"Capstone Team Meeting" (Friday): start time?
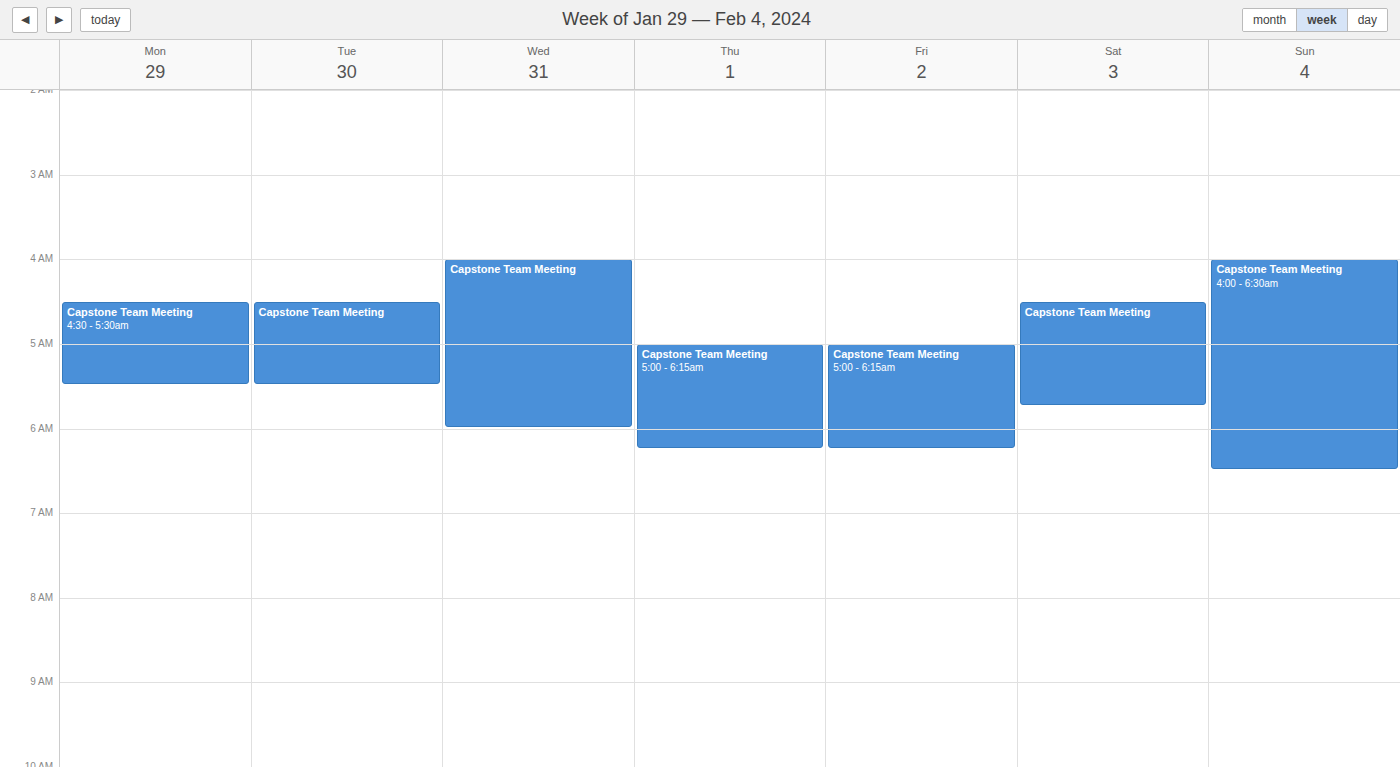
5:00 AM